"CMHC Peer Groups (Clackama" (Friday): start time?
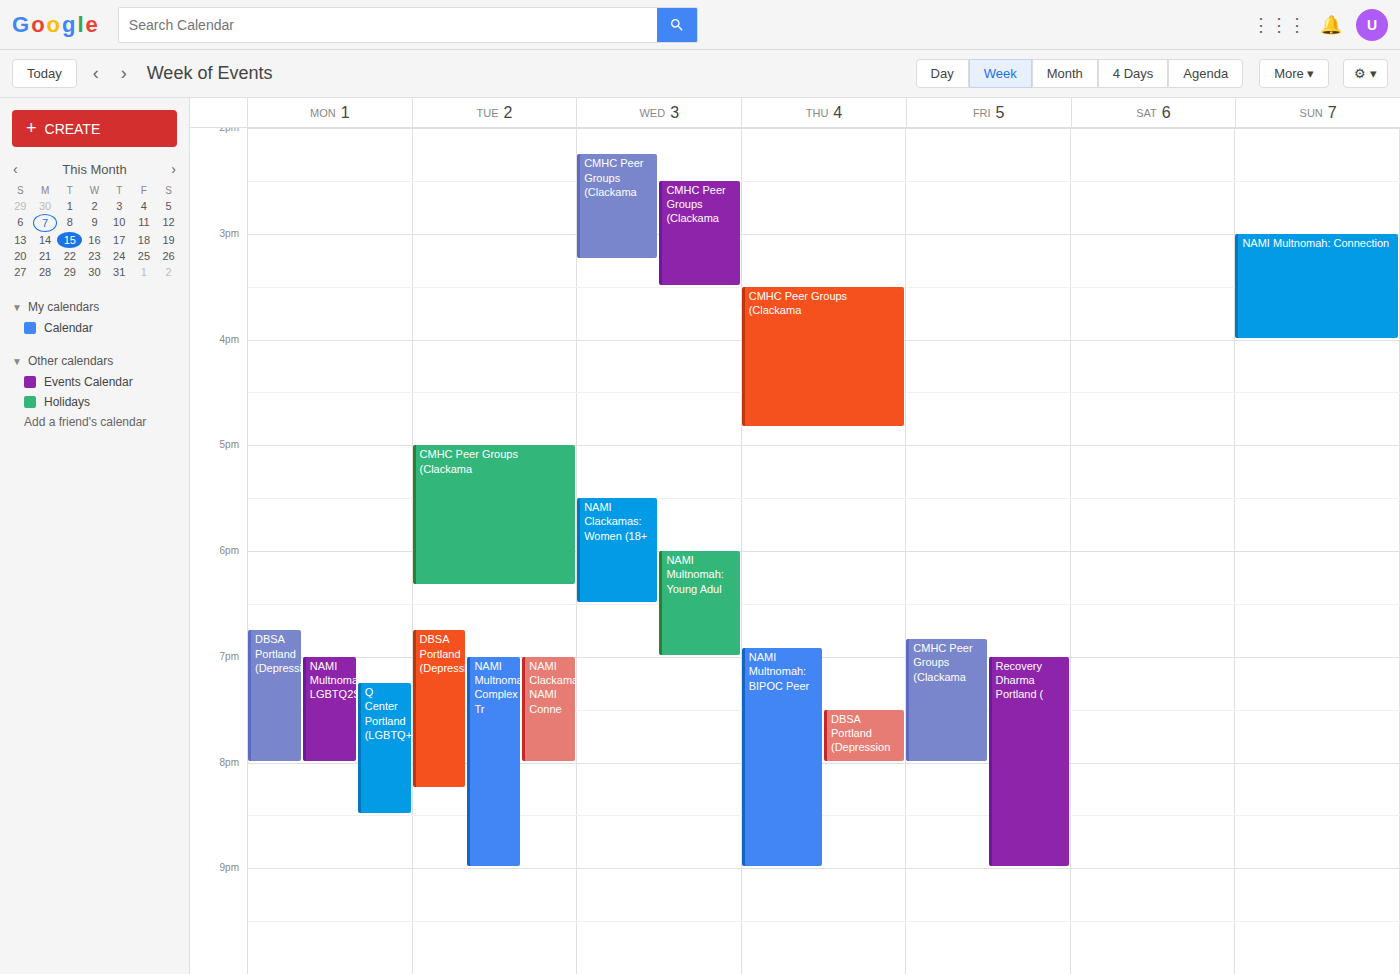
6:50 PM